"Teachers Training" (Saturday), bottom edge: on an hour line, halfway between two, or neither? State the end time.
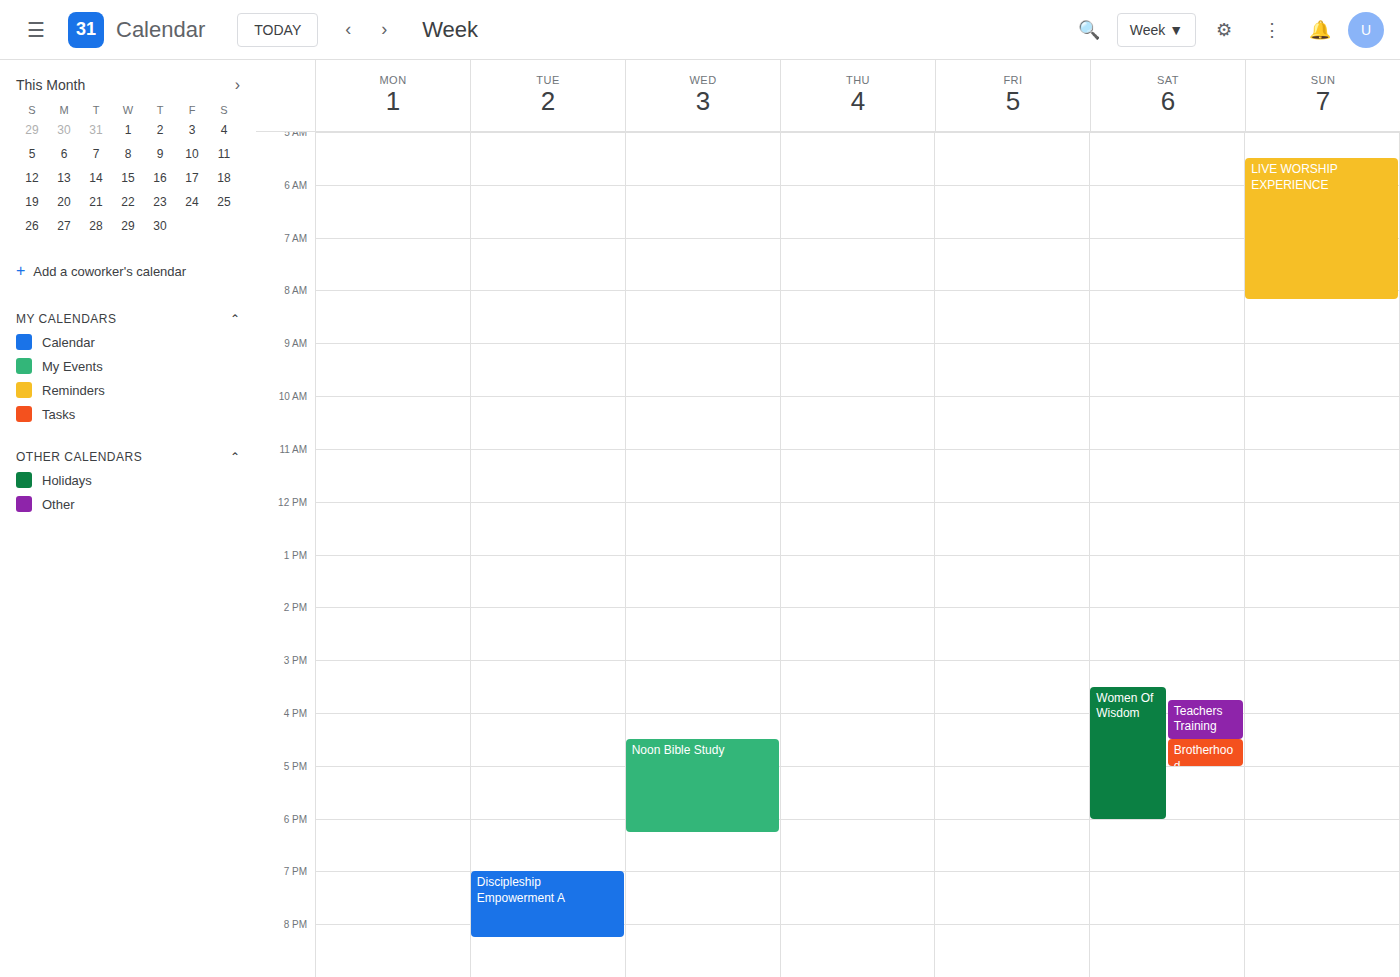
4:30 PM -- halfway between the 4 PM and 5 PM lines.